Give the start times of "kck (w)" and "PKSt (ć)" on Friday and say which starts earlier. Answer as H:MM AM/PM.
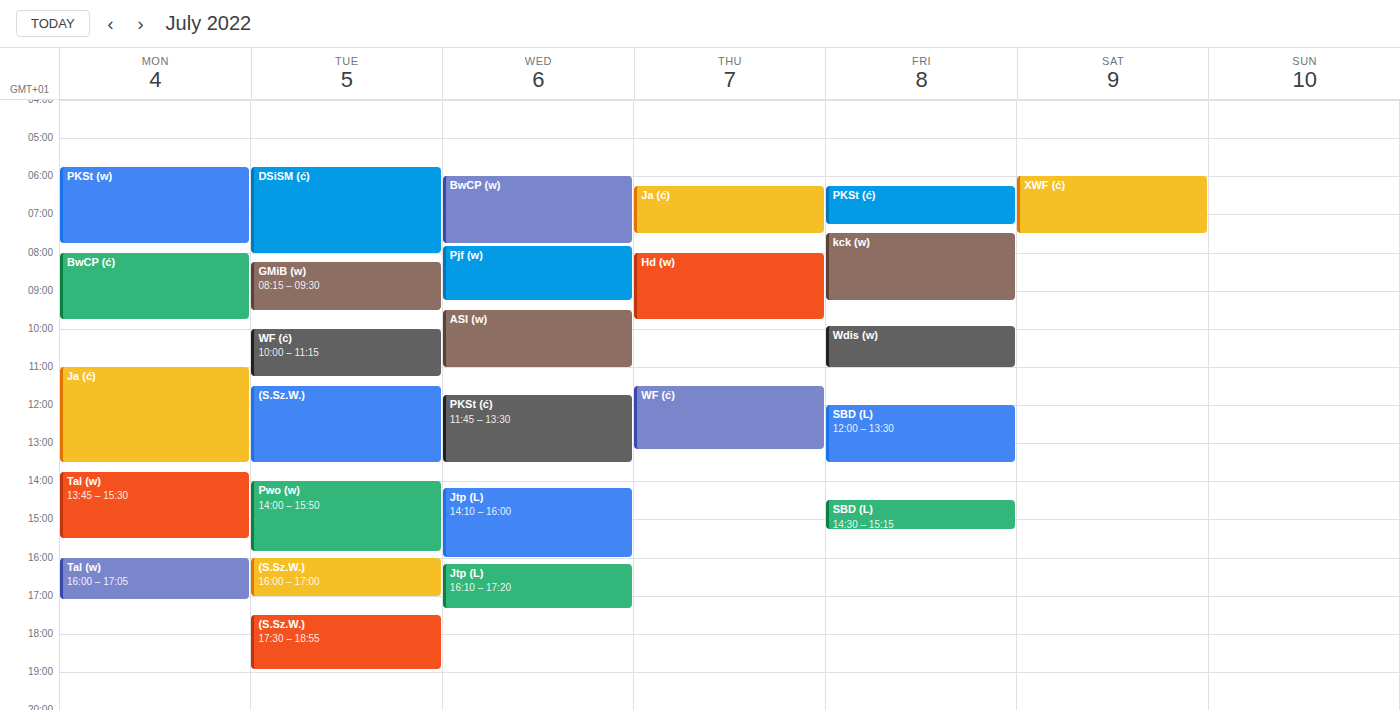
"PKSt (ć)" 6:15 AM; "kck (w)" 7:30 AM.